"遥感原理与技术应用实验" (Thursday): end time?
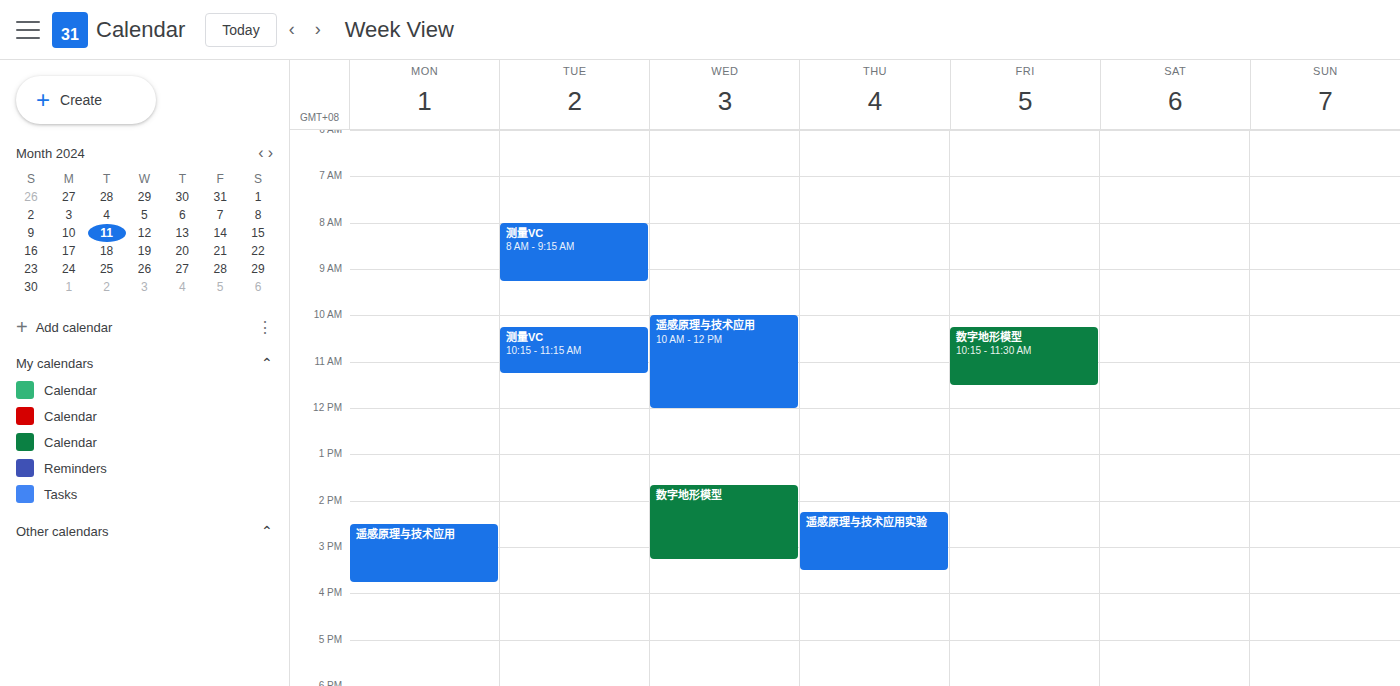
3:30 PM